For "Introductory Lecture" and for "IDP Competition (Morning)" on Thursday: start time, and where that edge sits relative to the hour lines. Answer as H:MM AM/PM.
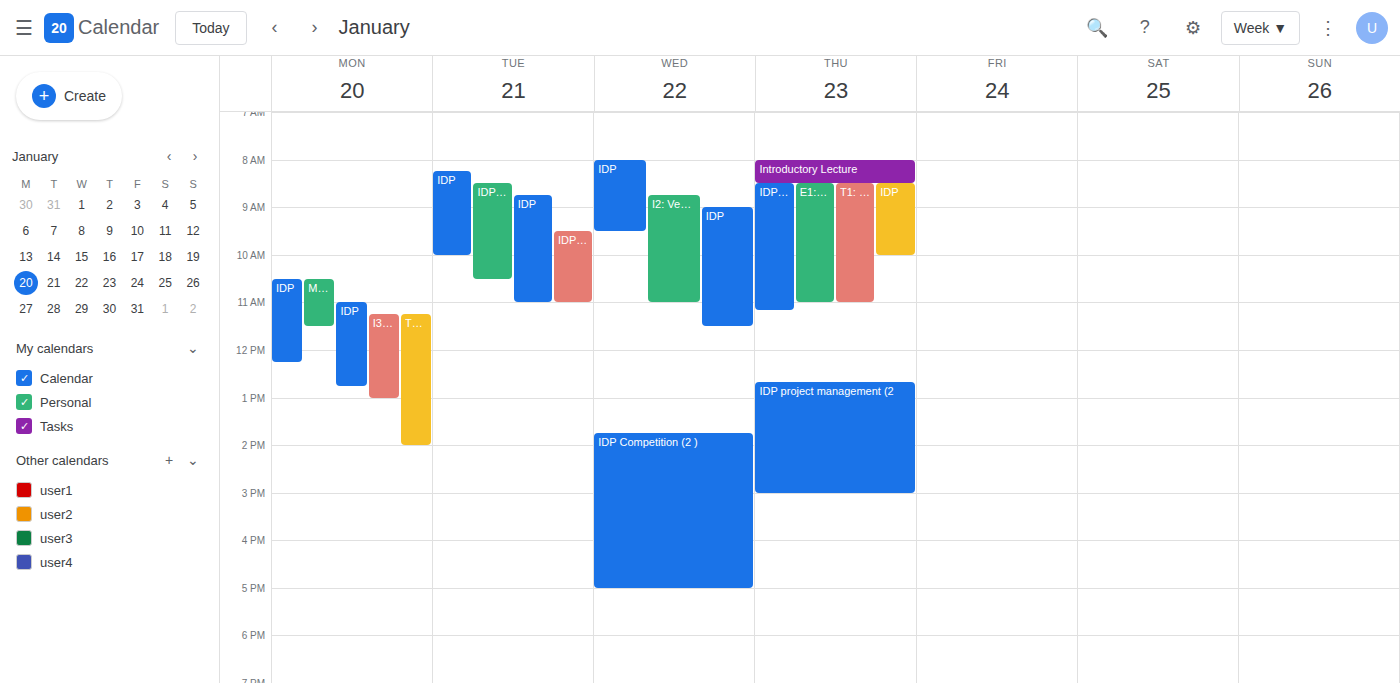
"Introductory Lecture": 8:00 AM, exactly on the 8 AM line. "IDP Competition (Morning)": 8:30 AM, halfway between the 8 AM and 9 AM lines.